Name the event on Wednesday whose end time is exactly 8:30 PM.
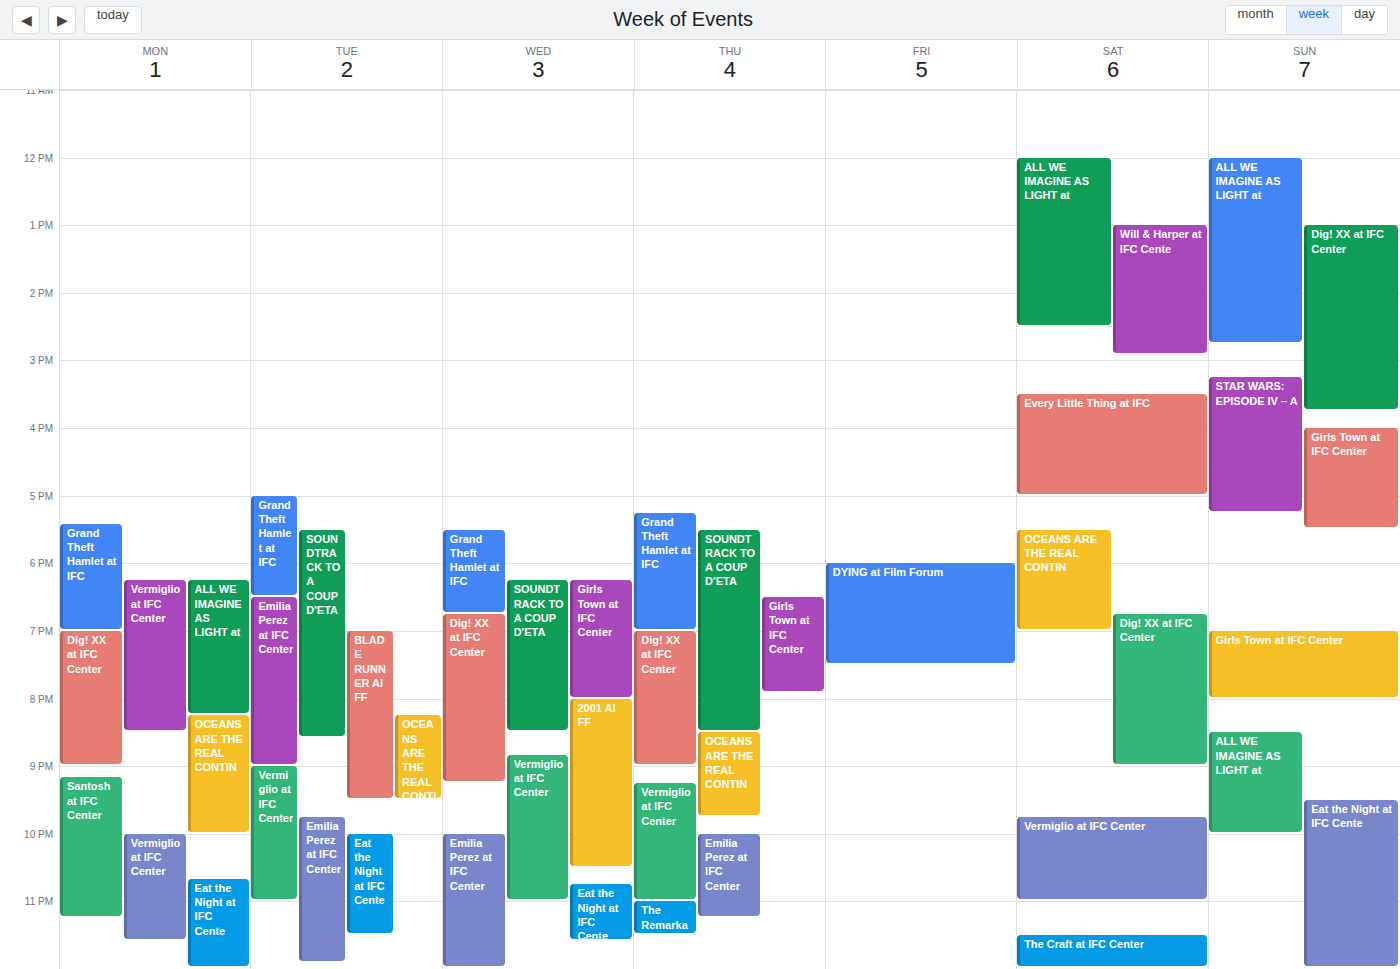
"SOUNDTRACK TO A COUP D'ETA"